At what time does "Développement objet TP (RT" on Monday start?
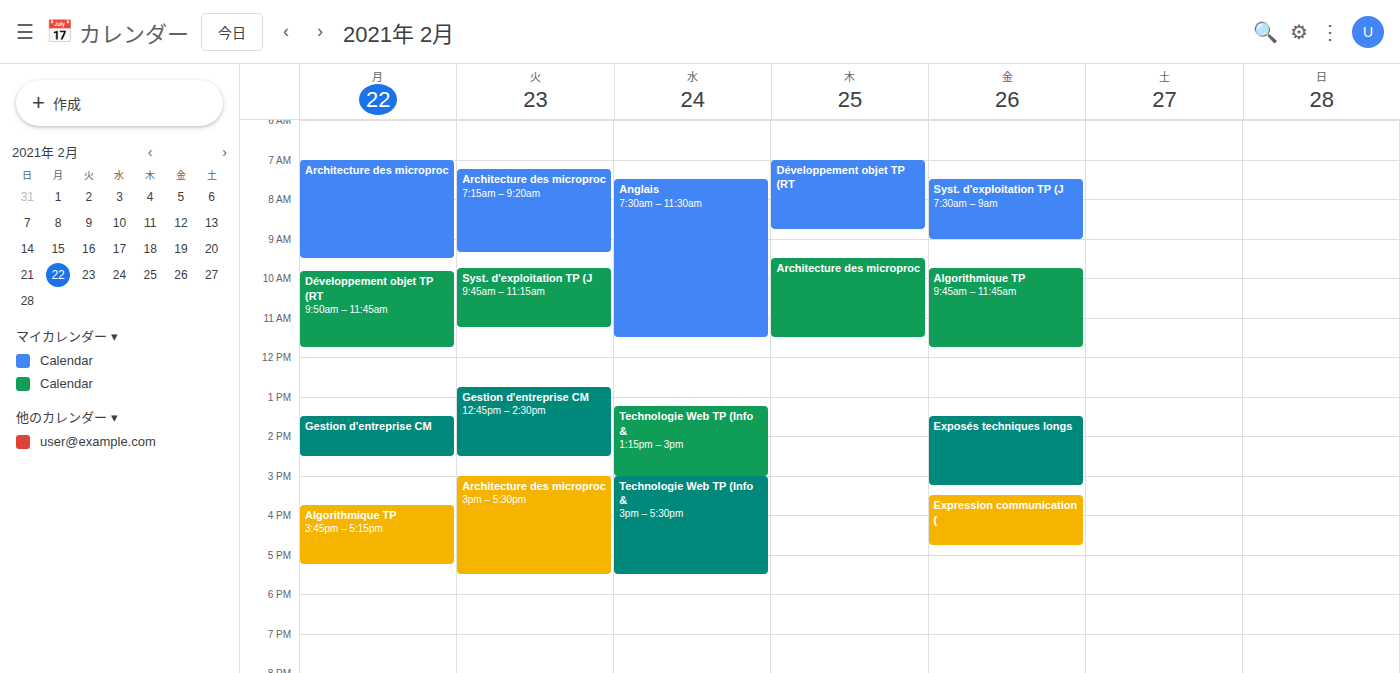
9:50 AM